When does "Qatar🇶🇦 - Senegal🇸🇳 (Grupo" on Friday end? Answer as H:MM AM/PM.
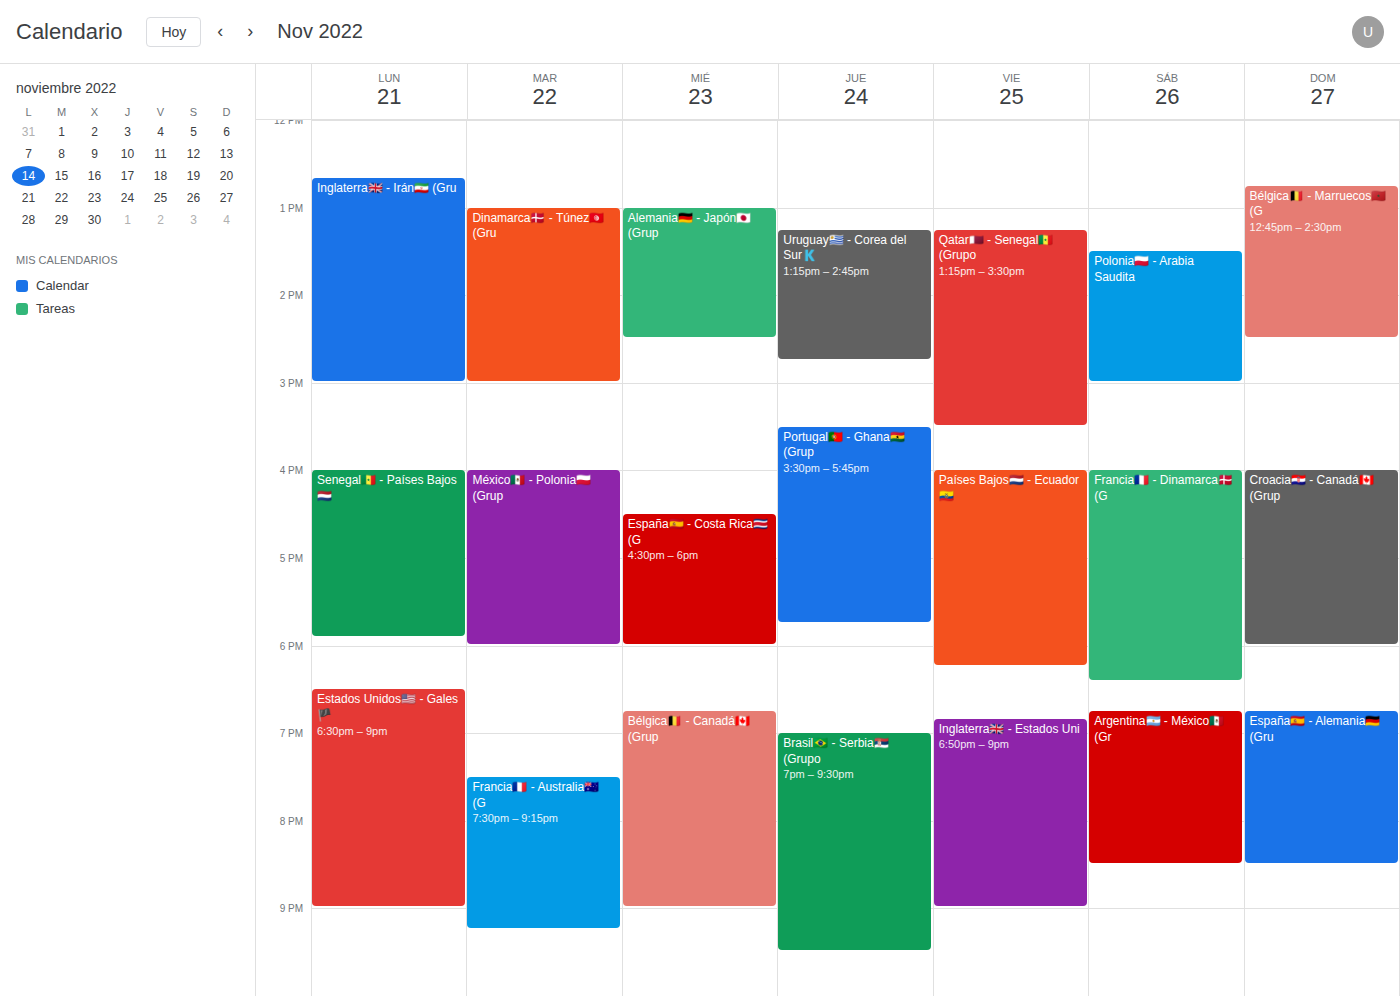
3:30 PM